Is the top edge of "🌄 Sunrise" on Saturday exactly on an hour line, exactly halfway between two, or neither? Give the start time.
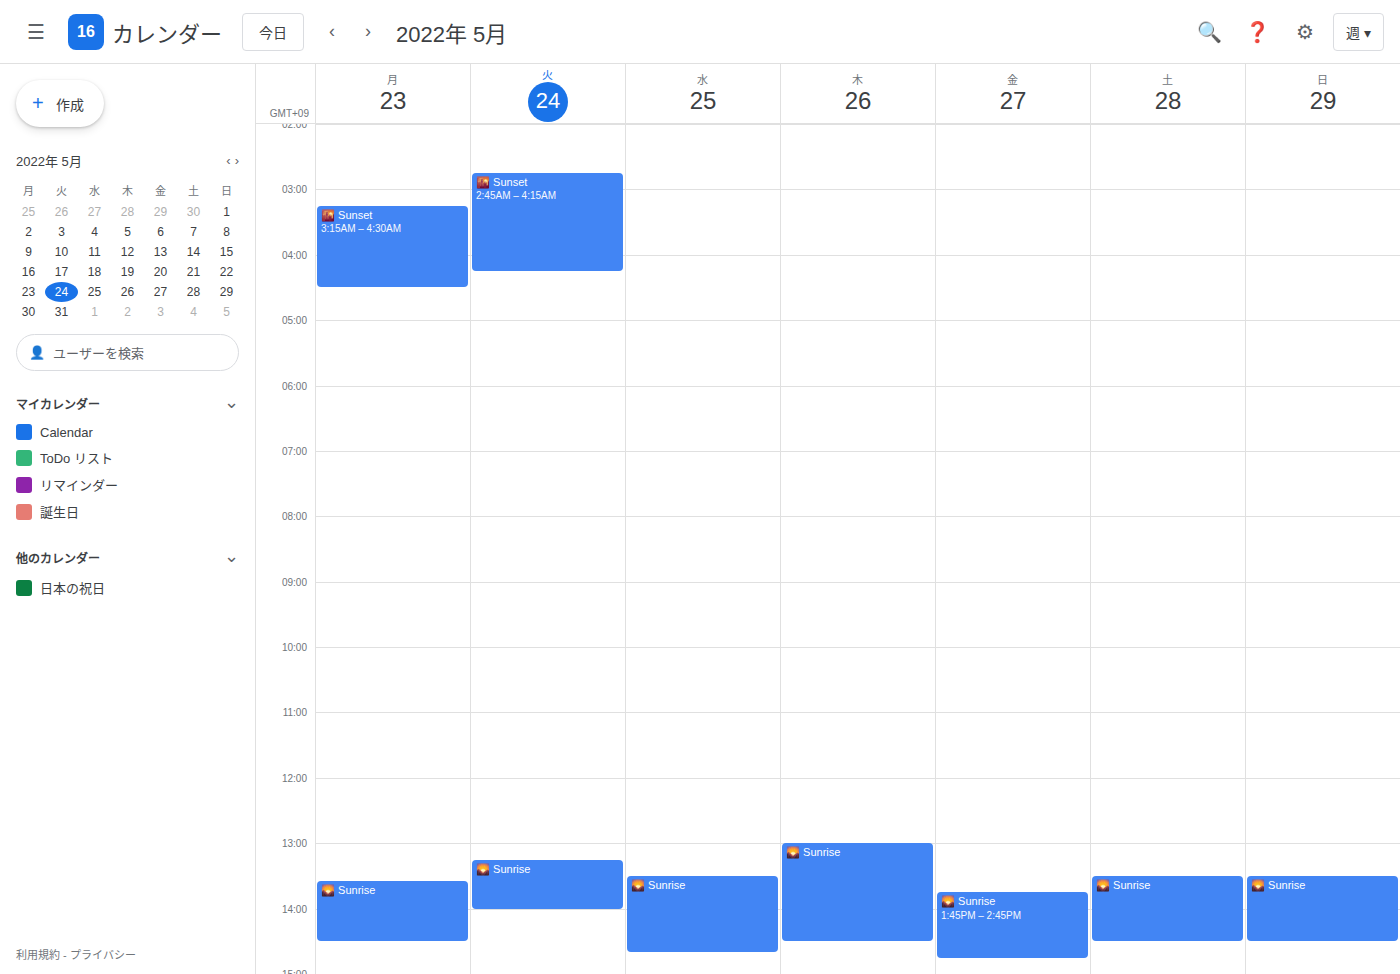
1:30 PM -- halfway between the 1 PM and 2 PM lines.